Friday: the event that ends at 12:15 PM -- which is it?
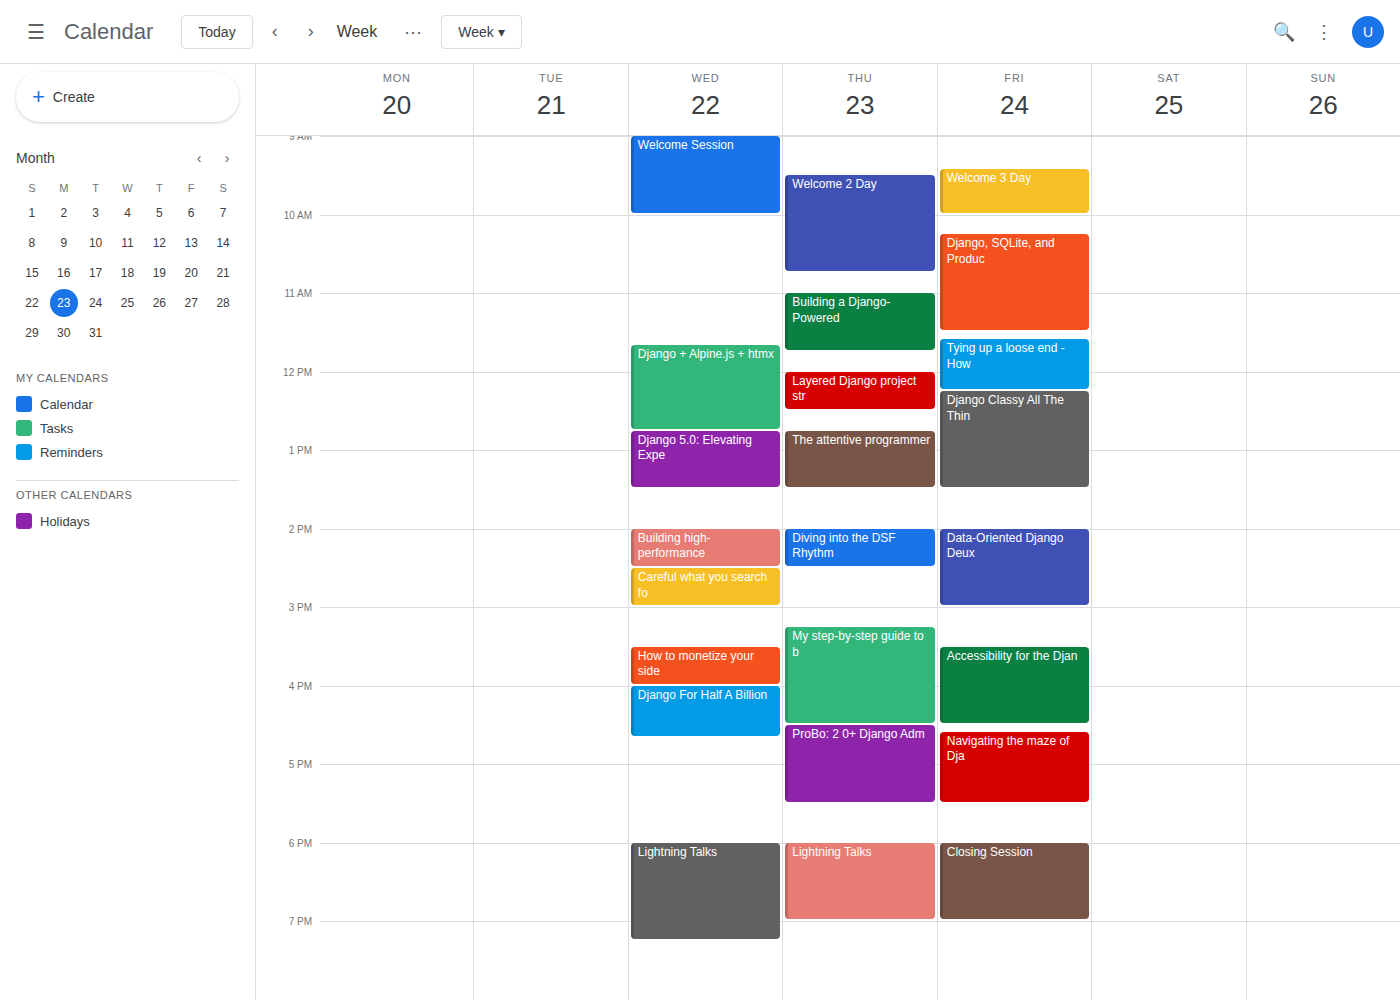
"Tying up a loose end - How"